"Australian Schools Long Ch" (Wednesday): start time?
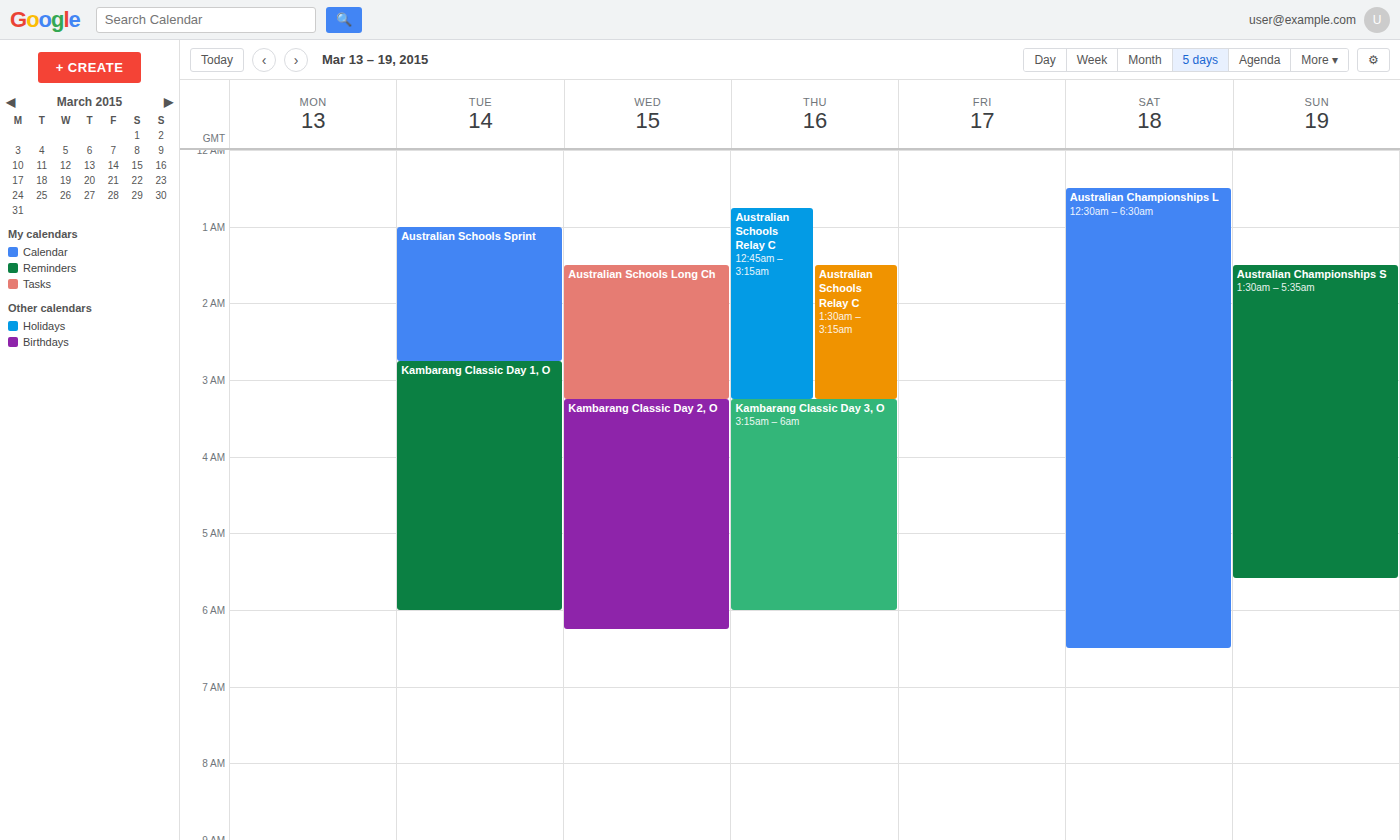
01:30